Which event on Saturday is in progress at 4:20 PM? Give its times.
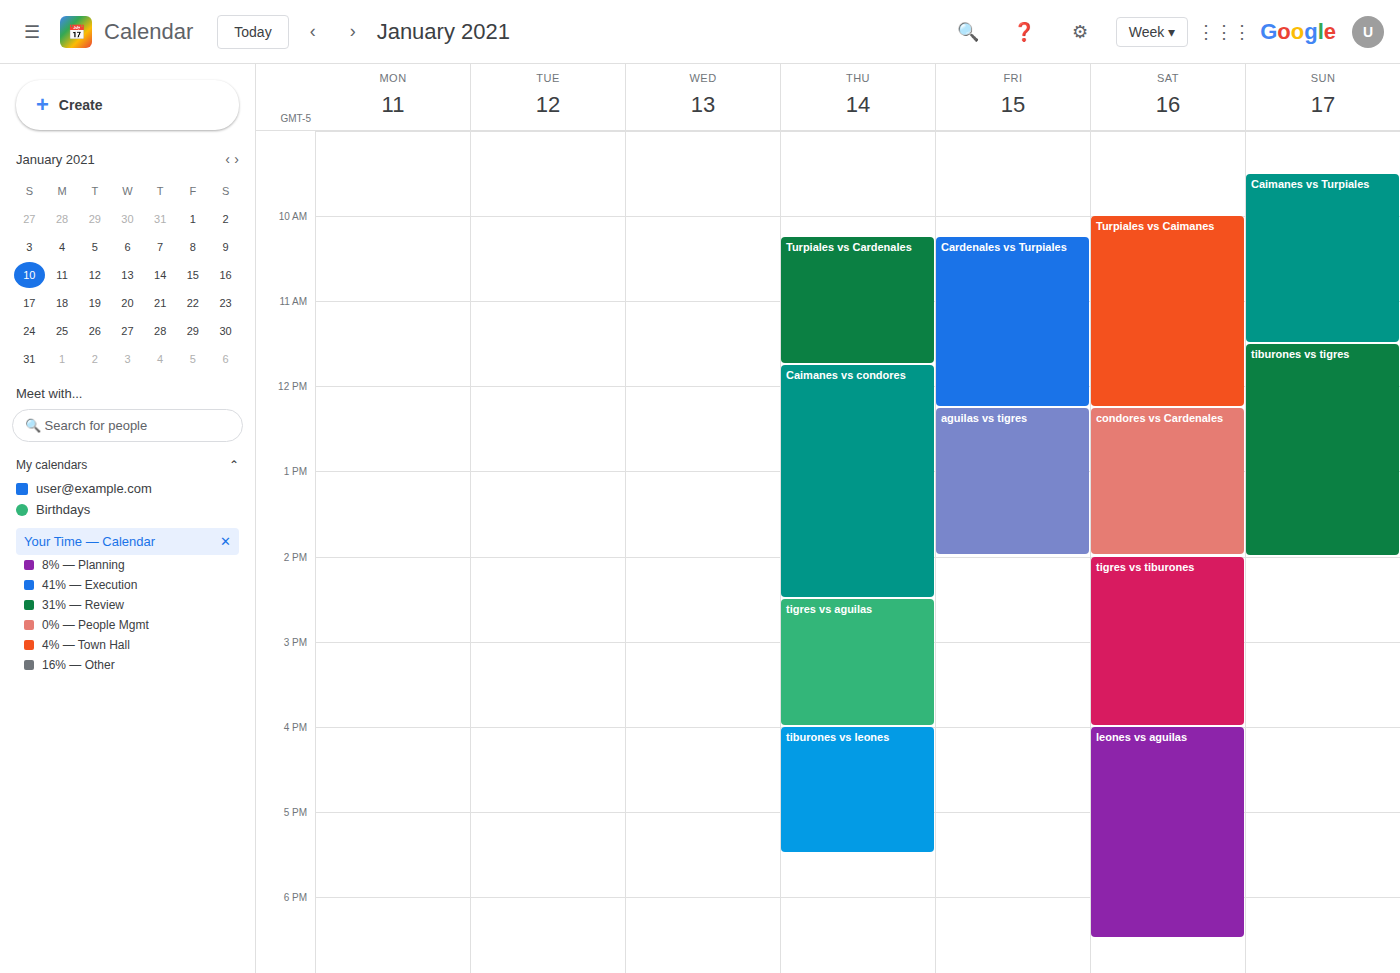
"leones vs aguilas", 4:00 PM to 6:30 PM